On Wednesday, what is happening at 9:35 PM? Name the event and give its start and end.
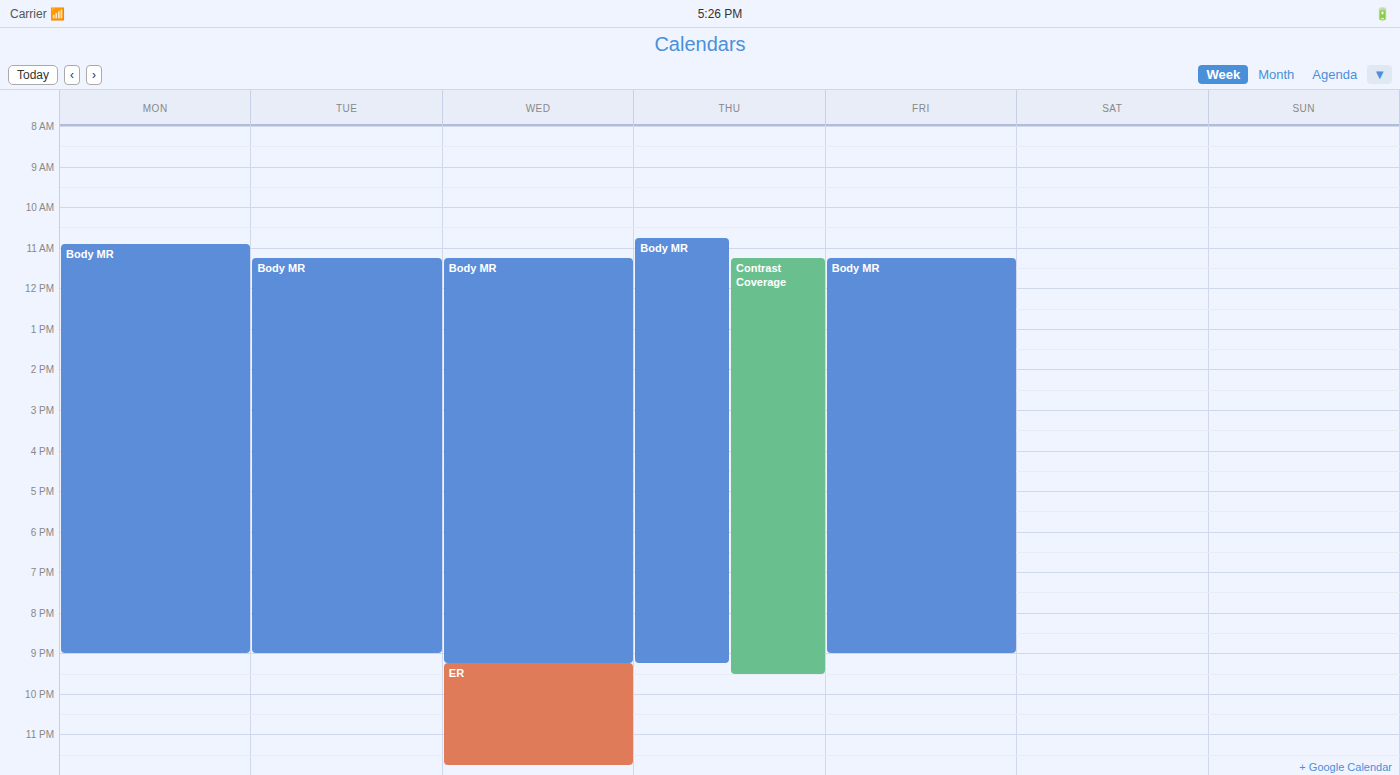
"ER", 9:15 PM to 11:45 PM